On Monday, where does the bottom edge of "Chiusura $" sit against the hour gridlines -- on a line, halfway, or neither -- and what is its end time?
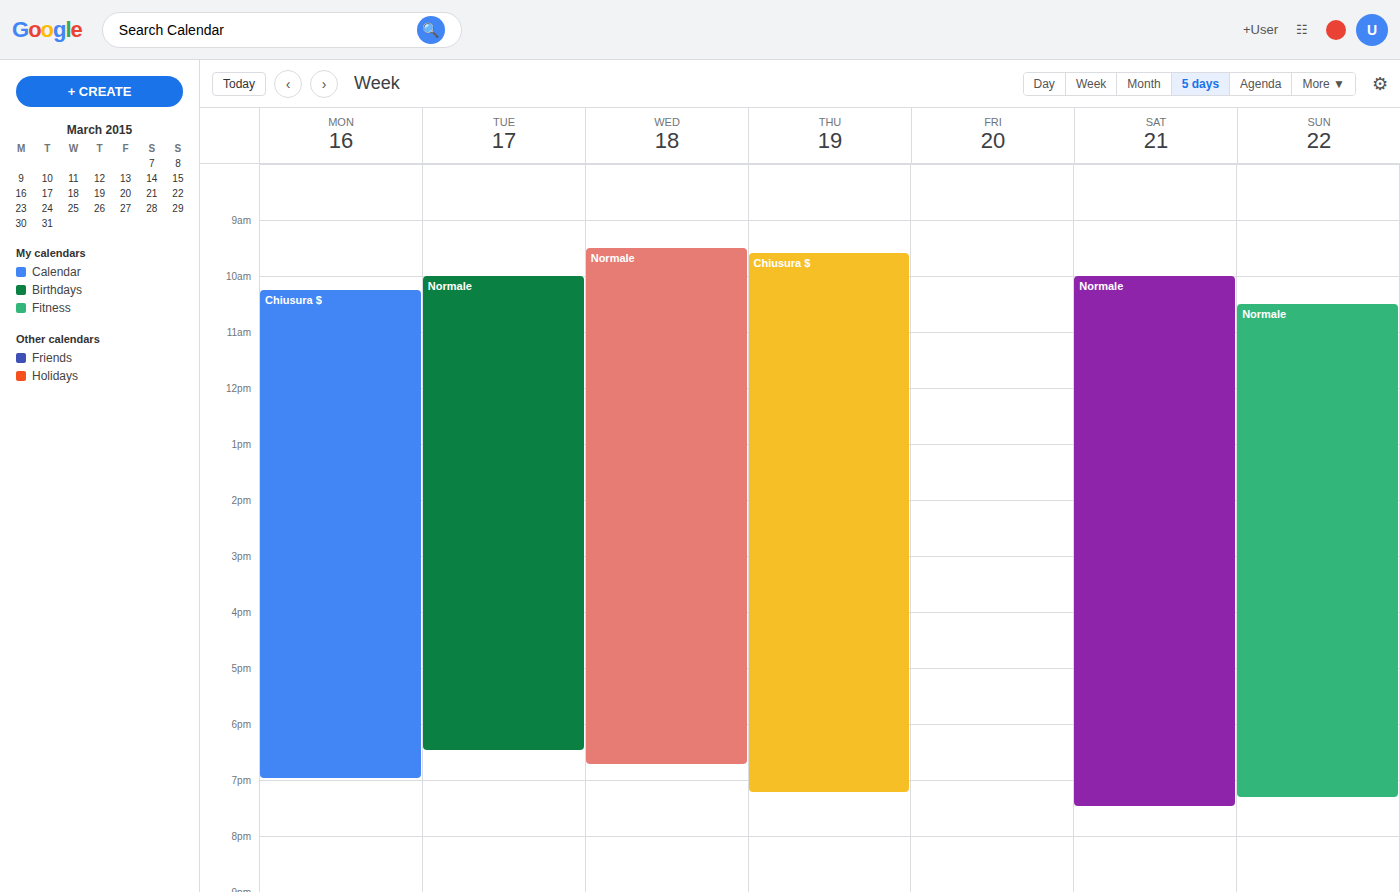
7:00 PM -- exactly on the 7 PM line.